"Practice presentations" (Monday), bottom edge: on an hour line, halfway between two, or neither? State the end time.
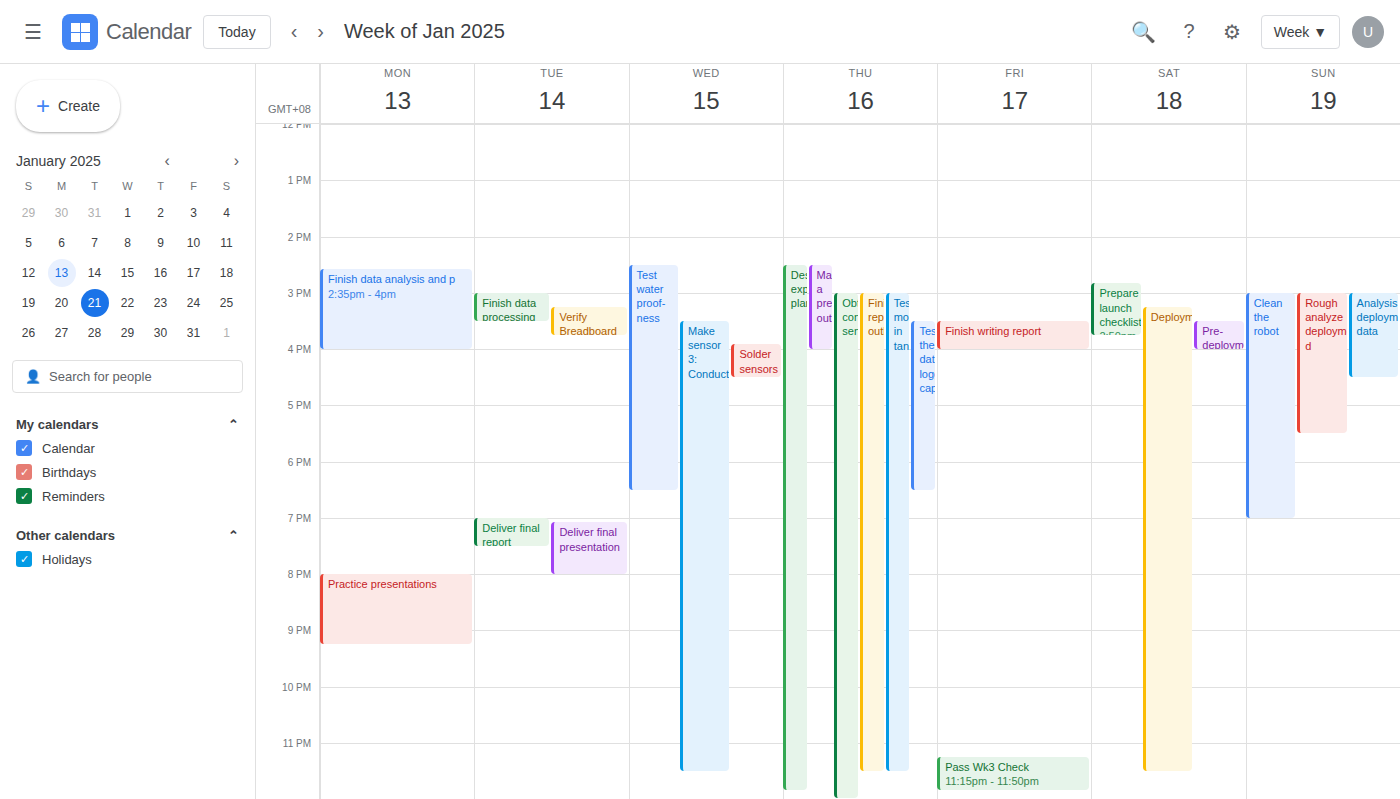
9:15 PM -- neither: a quarter of the way from the 9 PM line to the 10 PM line.